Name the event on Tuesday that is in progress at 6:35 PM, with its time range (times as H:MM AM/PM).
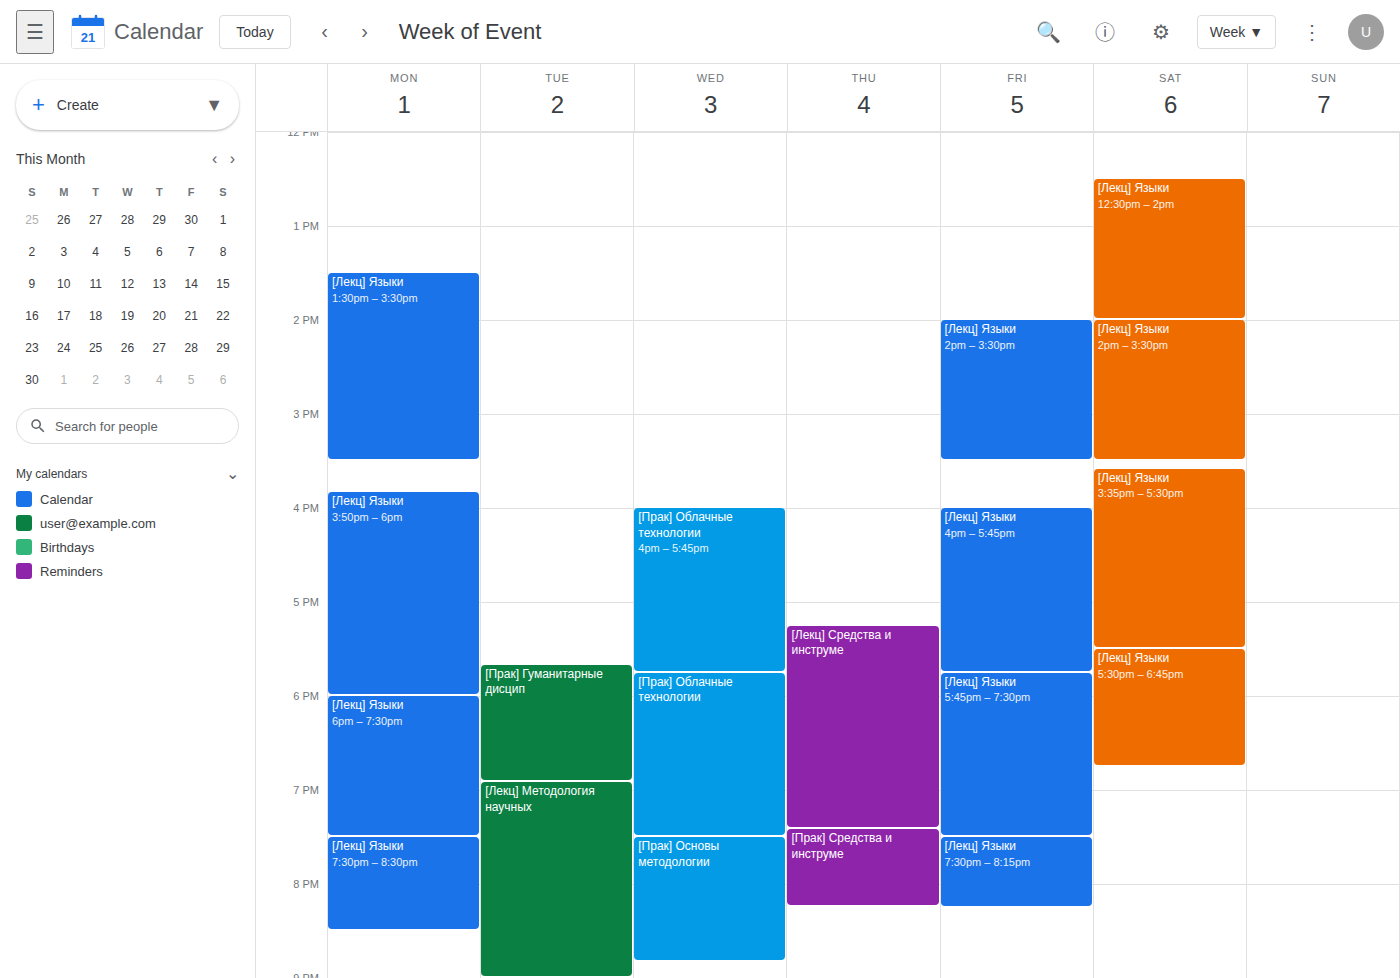
"[Прак] Гуманитарные дисцип", 5:40 PM to 6:55 PM